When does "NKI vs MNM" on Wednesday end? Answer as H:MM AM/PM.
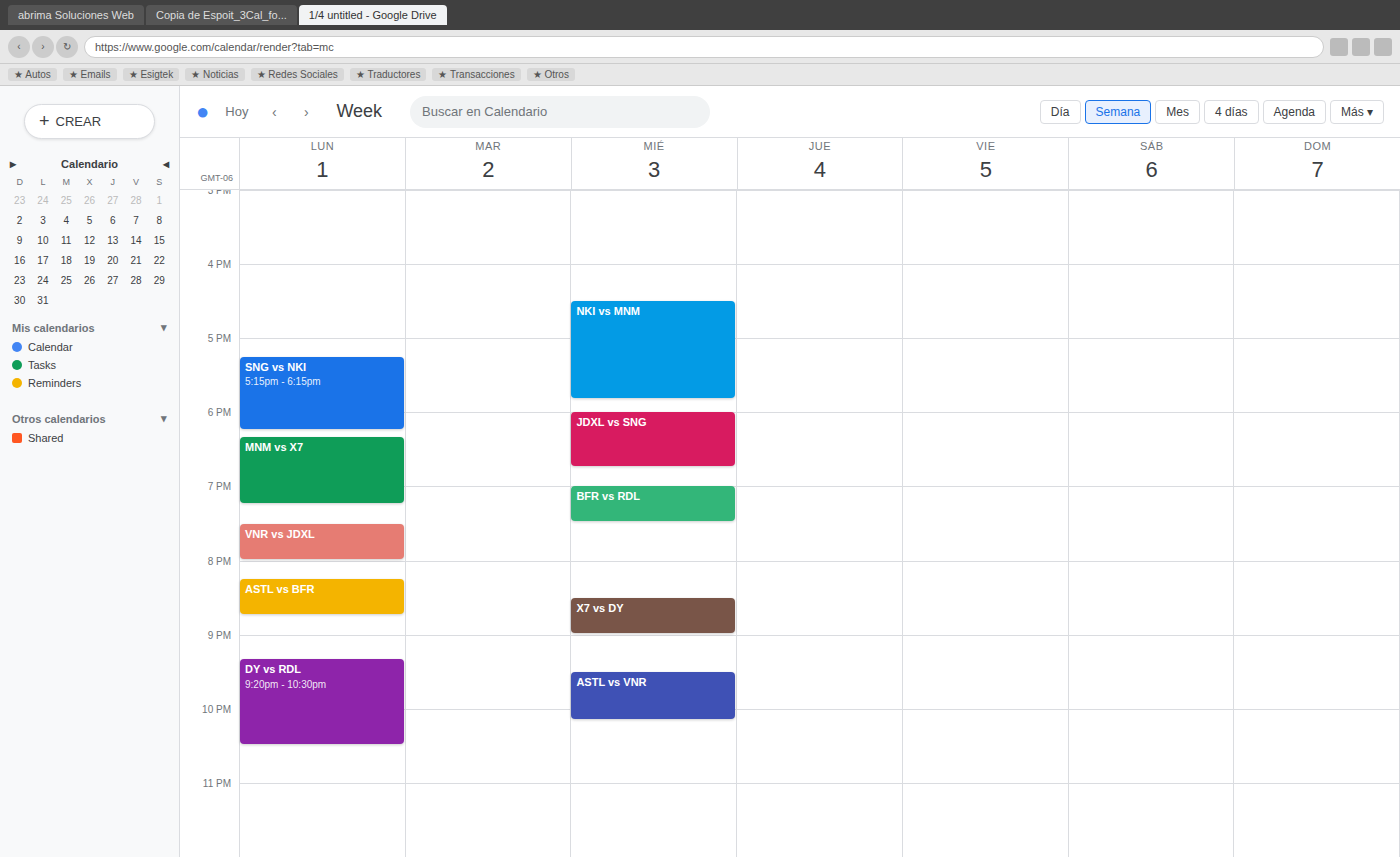
5:50 PM